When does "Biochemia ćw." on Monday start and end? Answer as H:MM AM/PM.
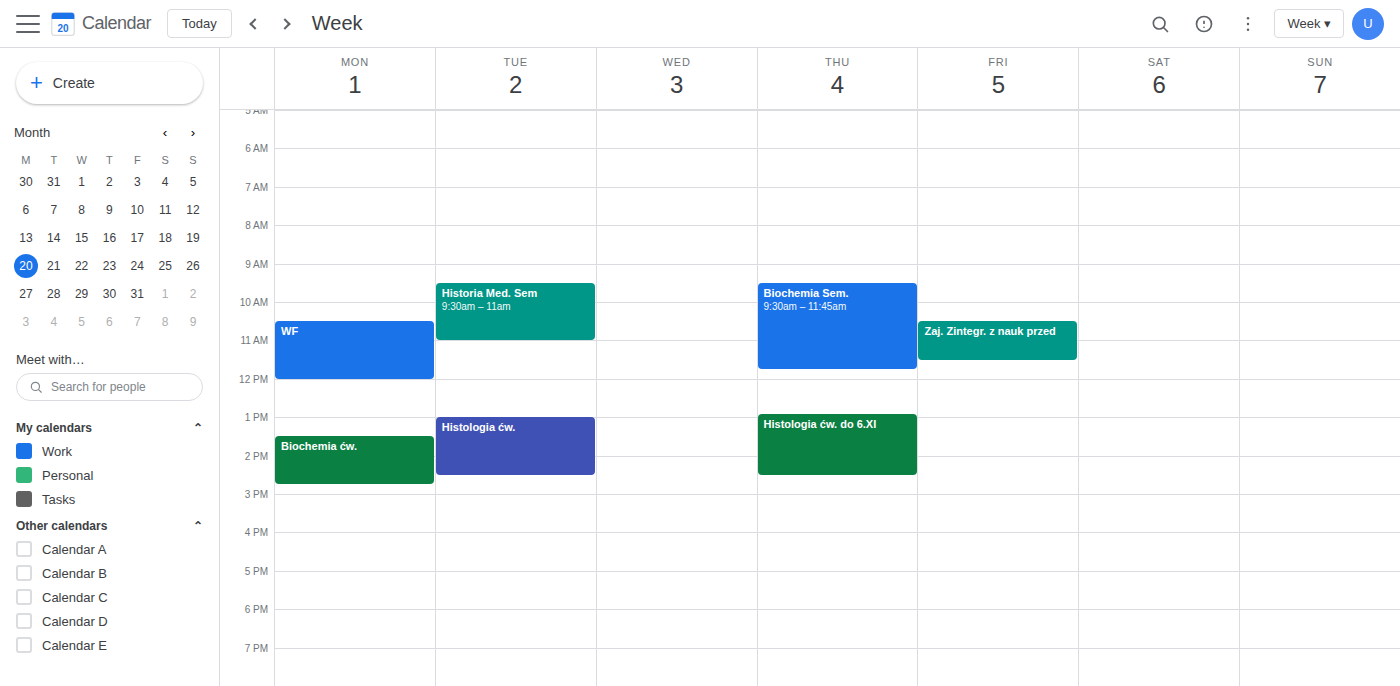
1:30 PM to 2:45 PM